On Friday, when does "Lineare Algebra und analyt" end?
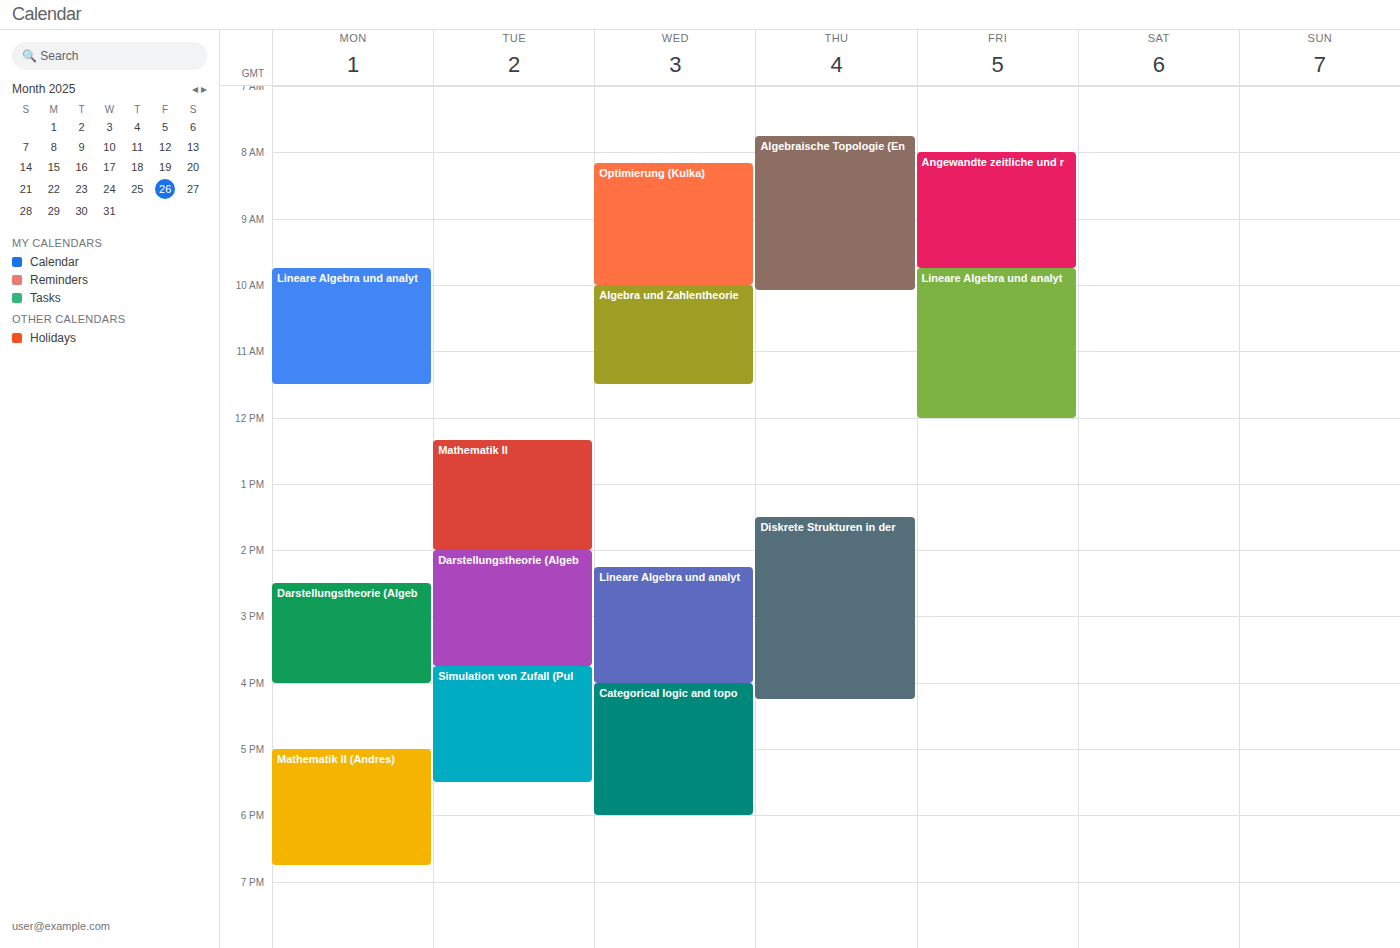
12:00 PM